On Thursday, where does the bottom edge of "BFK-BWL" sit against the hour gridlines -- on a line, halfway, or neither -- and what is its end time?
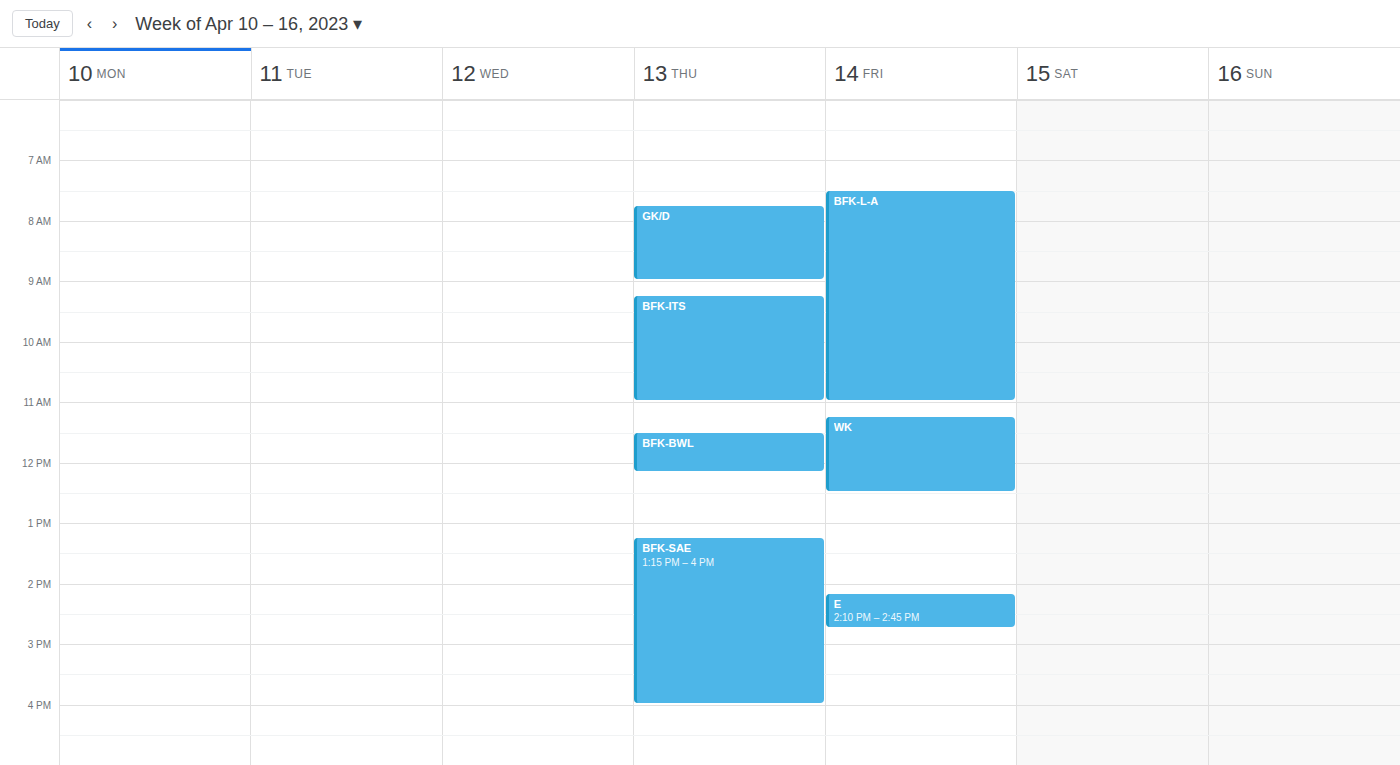
12:10 PM -- neither: 10 minutes below the 12 PM line and 50 minutes above the 1 PM line.